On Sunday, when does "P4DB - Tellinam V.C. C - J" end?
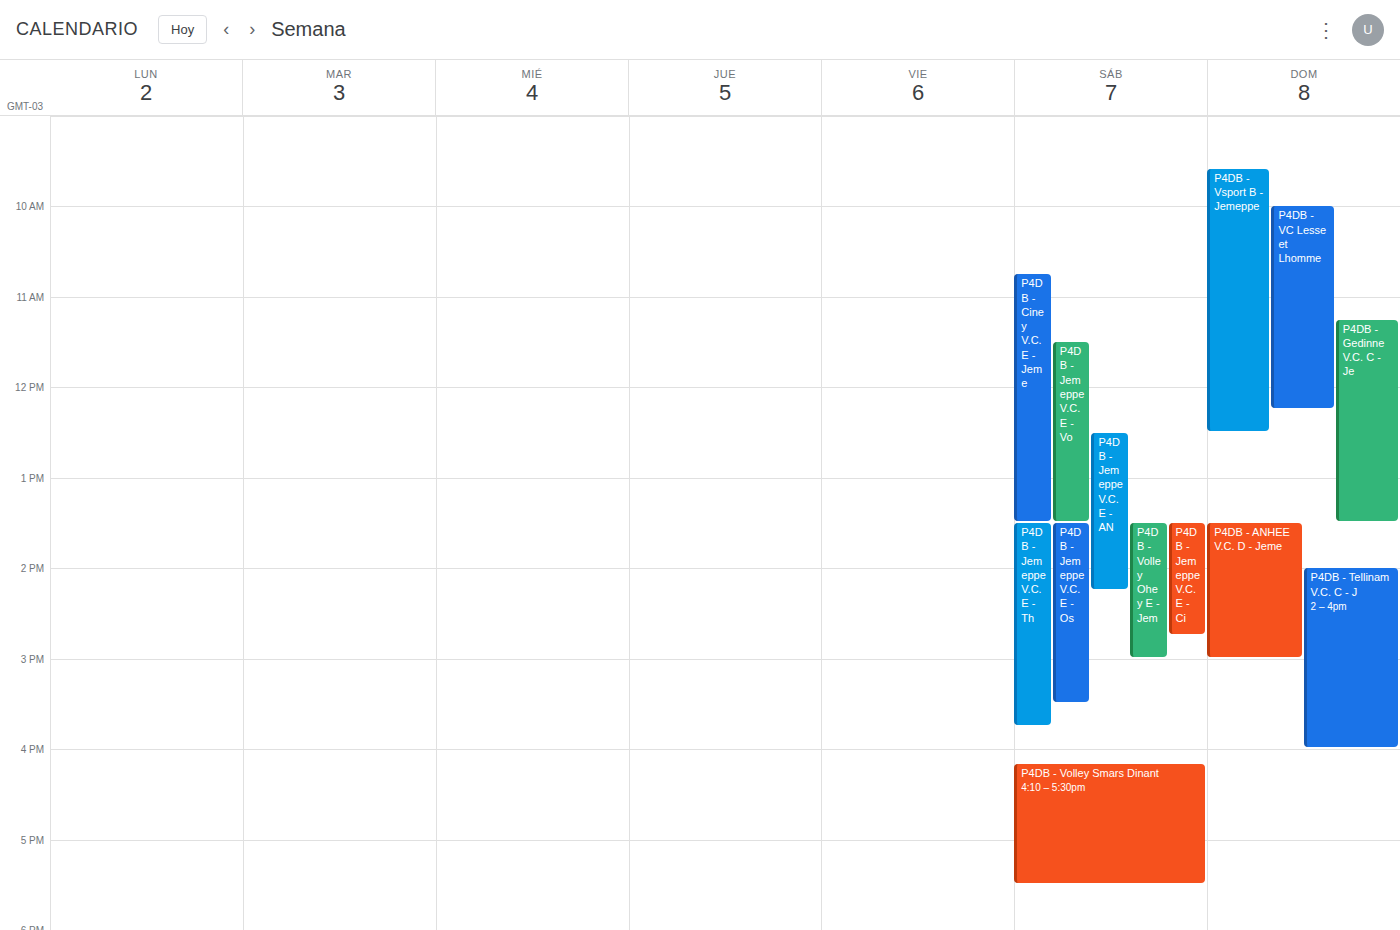
4:00 PM